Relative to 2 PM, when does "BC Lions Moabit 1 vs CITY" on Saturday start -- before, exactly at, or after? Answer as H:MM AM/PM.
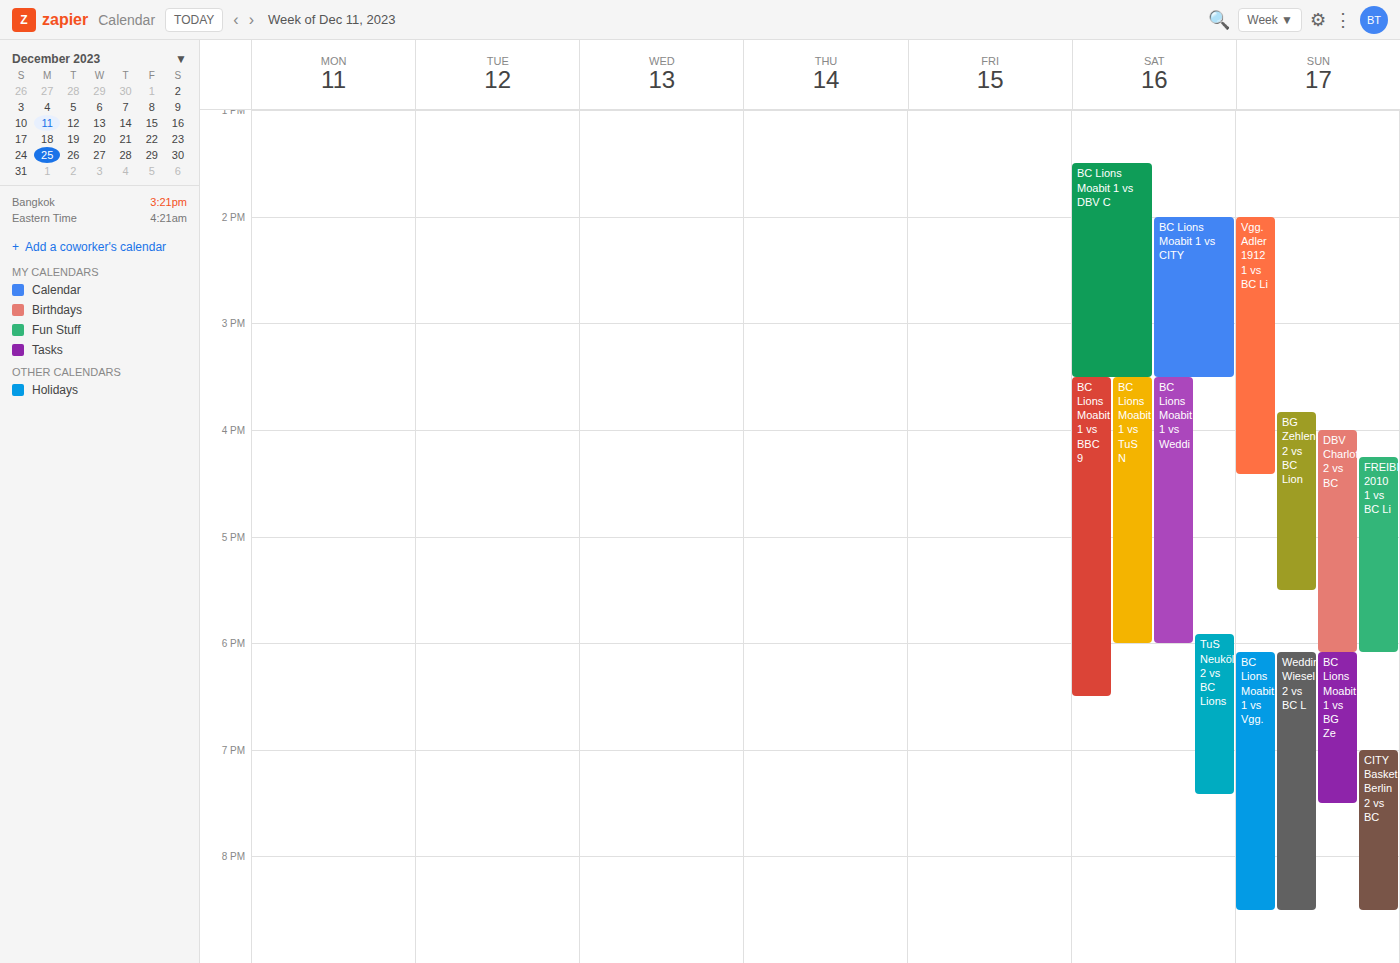
2:00 PM -- exactly at 2 PM, on the 2 PM line.